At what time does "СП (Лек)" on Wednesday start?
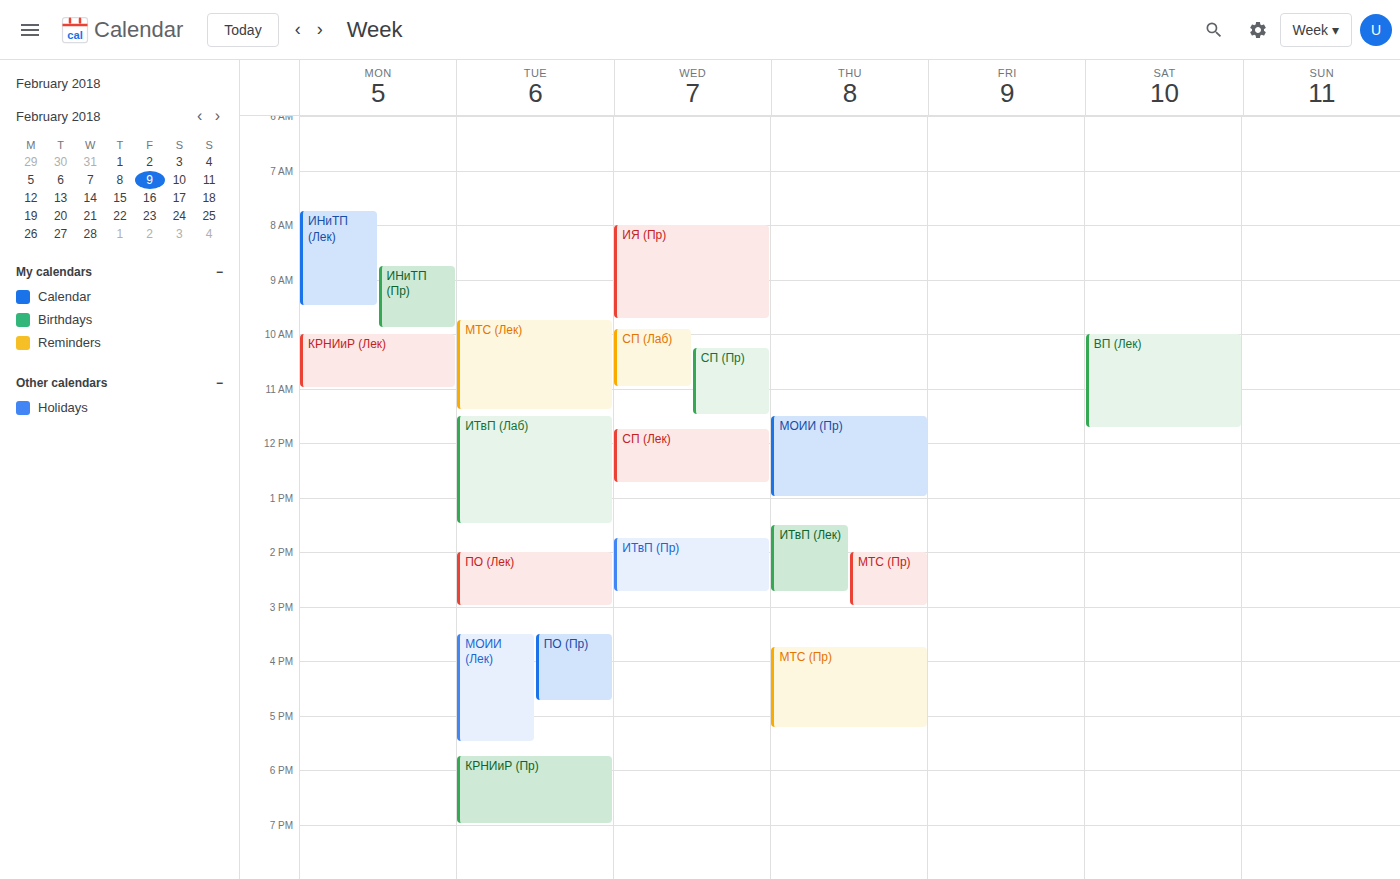
11:45 AM